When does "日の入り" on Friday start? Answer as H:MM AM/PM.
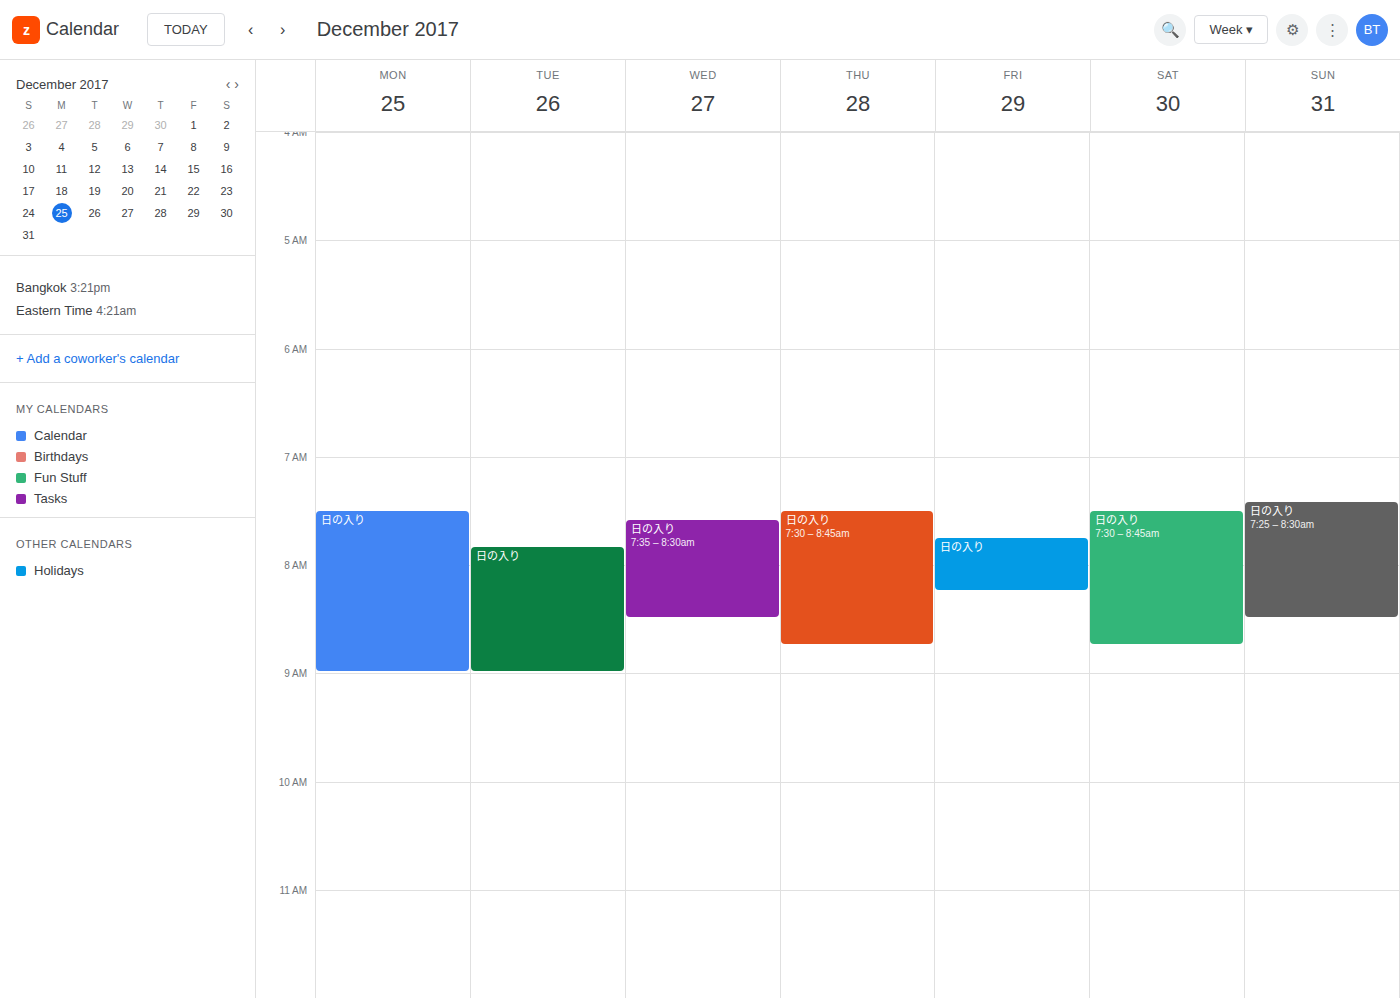
7:45 AM